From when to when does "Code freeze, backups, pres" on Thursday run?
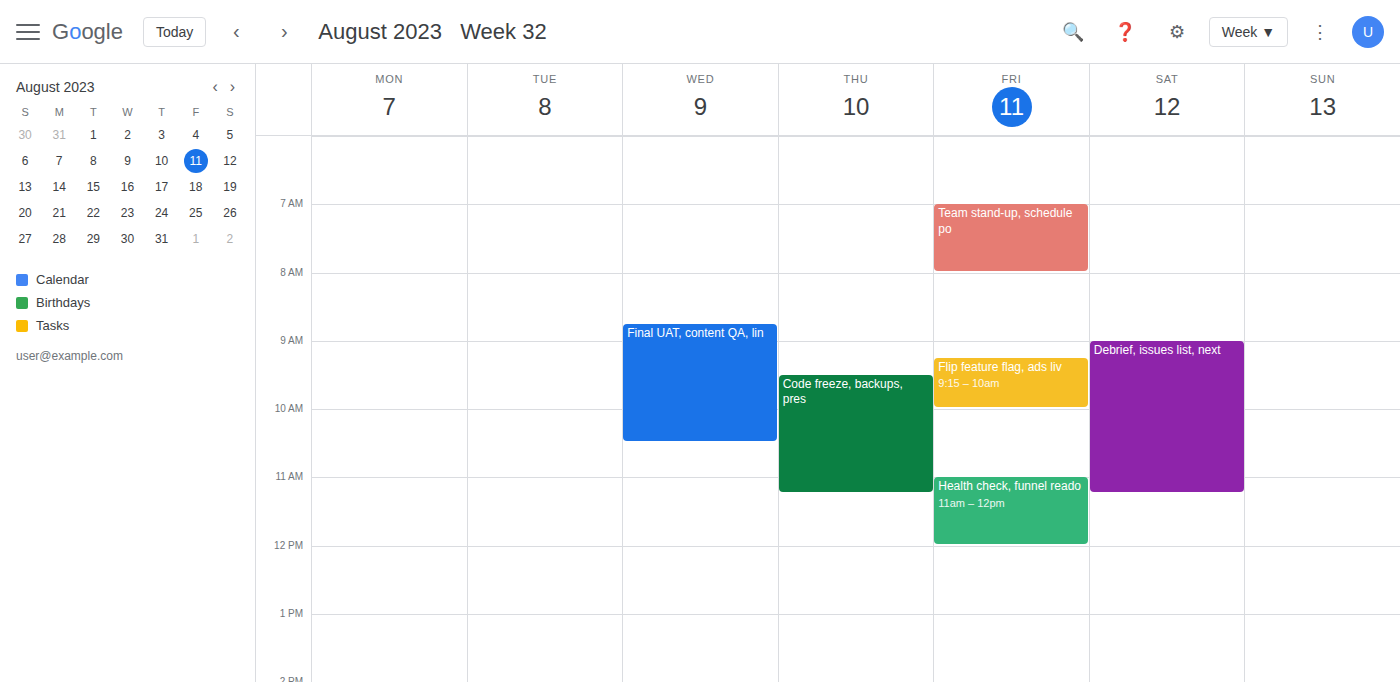
9:30 AM to 11:15 AM